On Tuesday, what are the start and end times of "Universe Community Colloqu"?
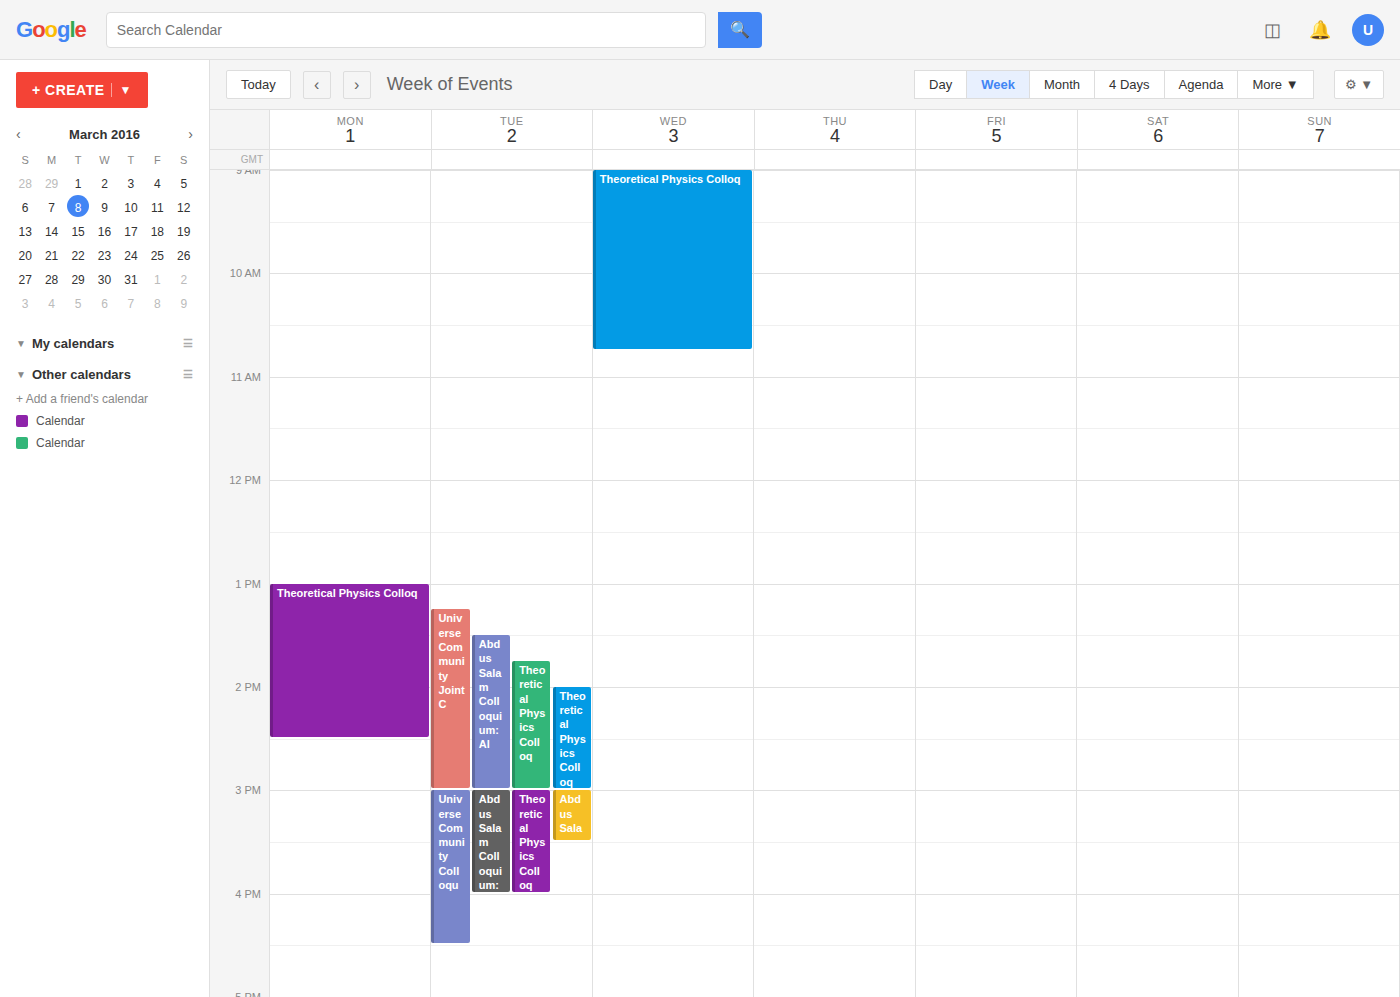
3:00 PM to 4:30 PM